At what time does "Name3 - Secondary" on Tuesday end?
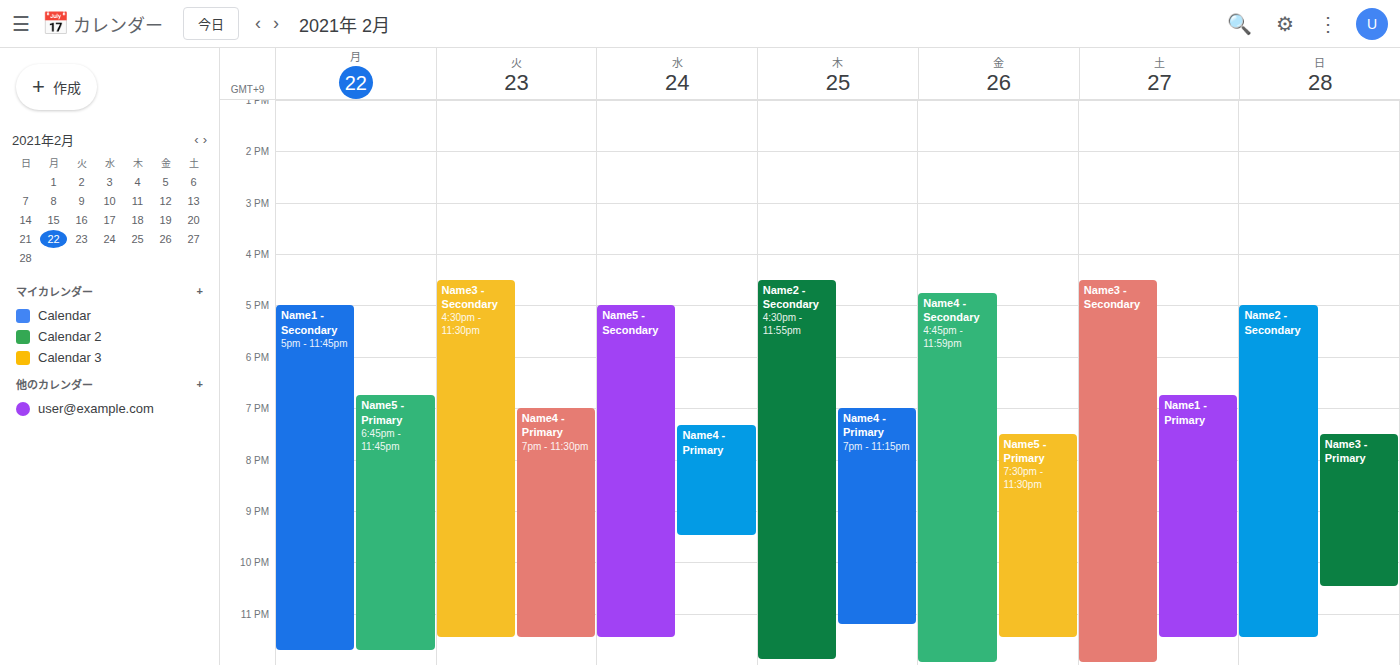
11:30 PM